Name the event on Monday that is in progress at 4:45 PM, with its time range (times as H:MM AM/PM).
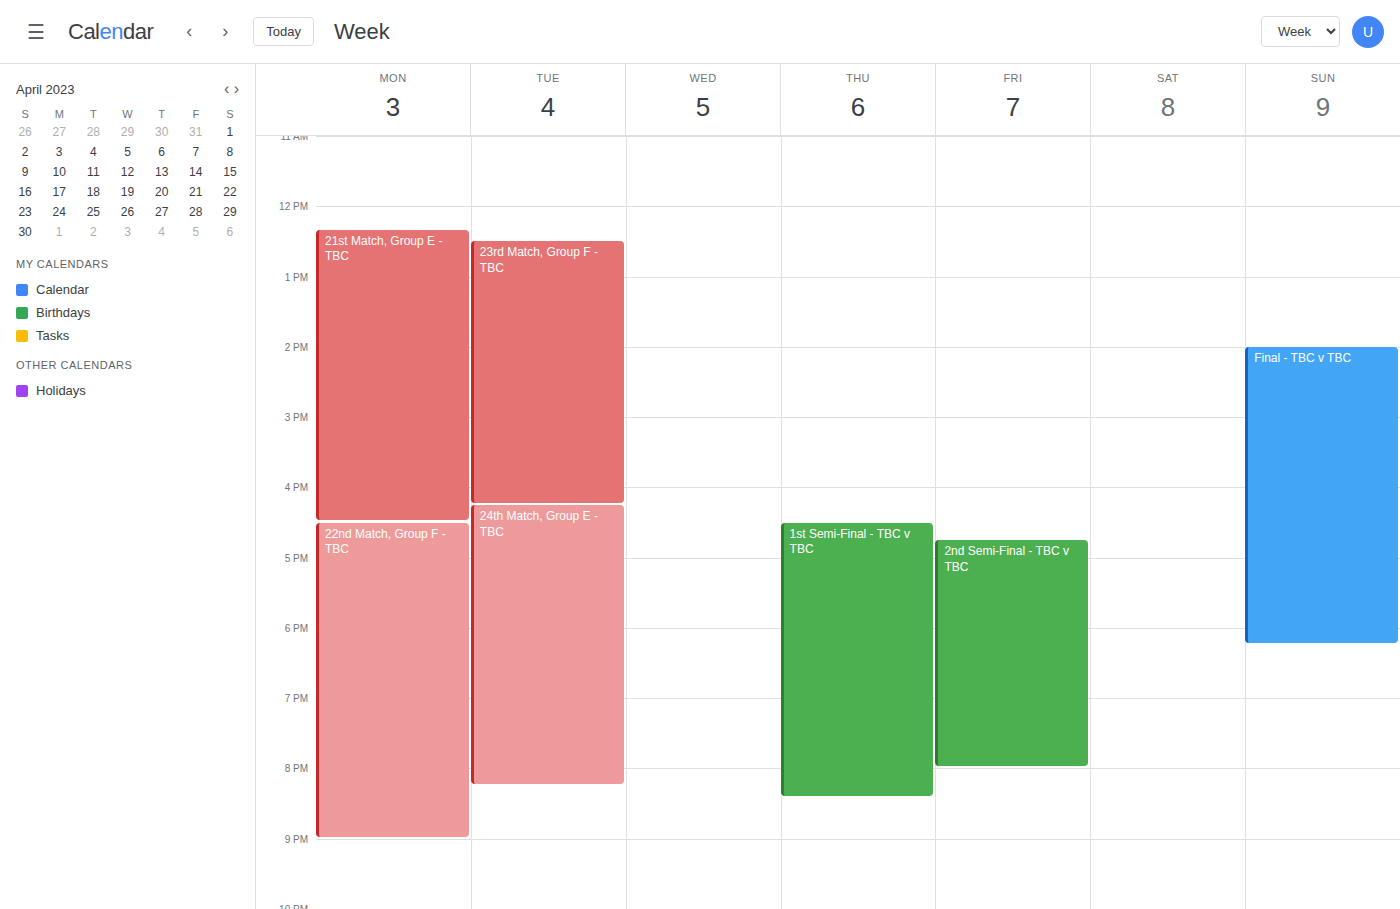
"22nd Match, Group F - TBC", 4:30 PM to 9:00 PM